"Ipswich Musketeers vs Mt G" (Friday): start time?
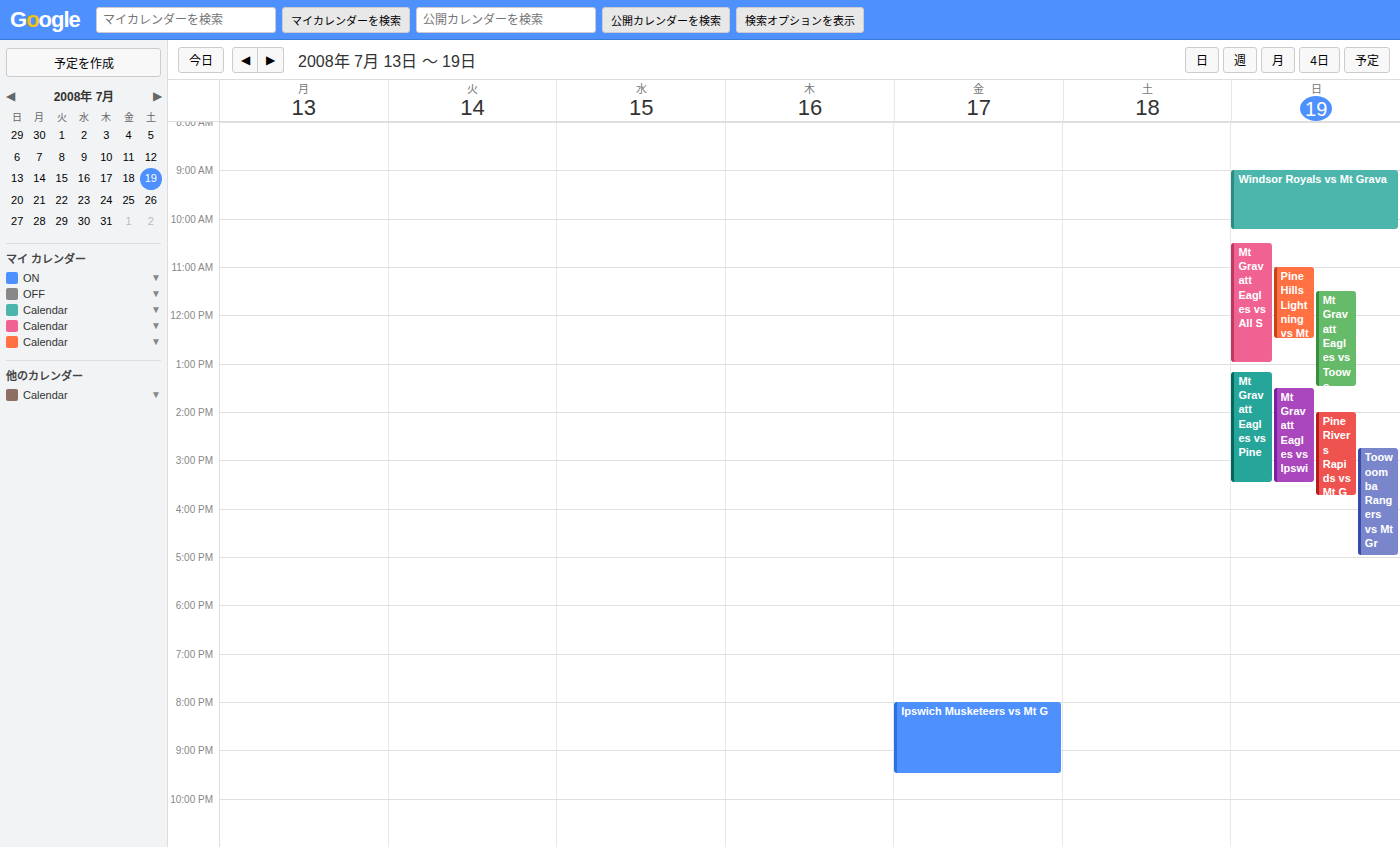
8:00 PM